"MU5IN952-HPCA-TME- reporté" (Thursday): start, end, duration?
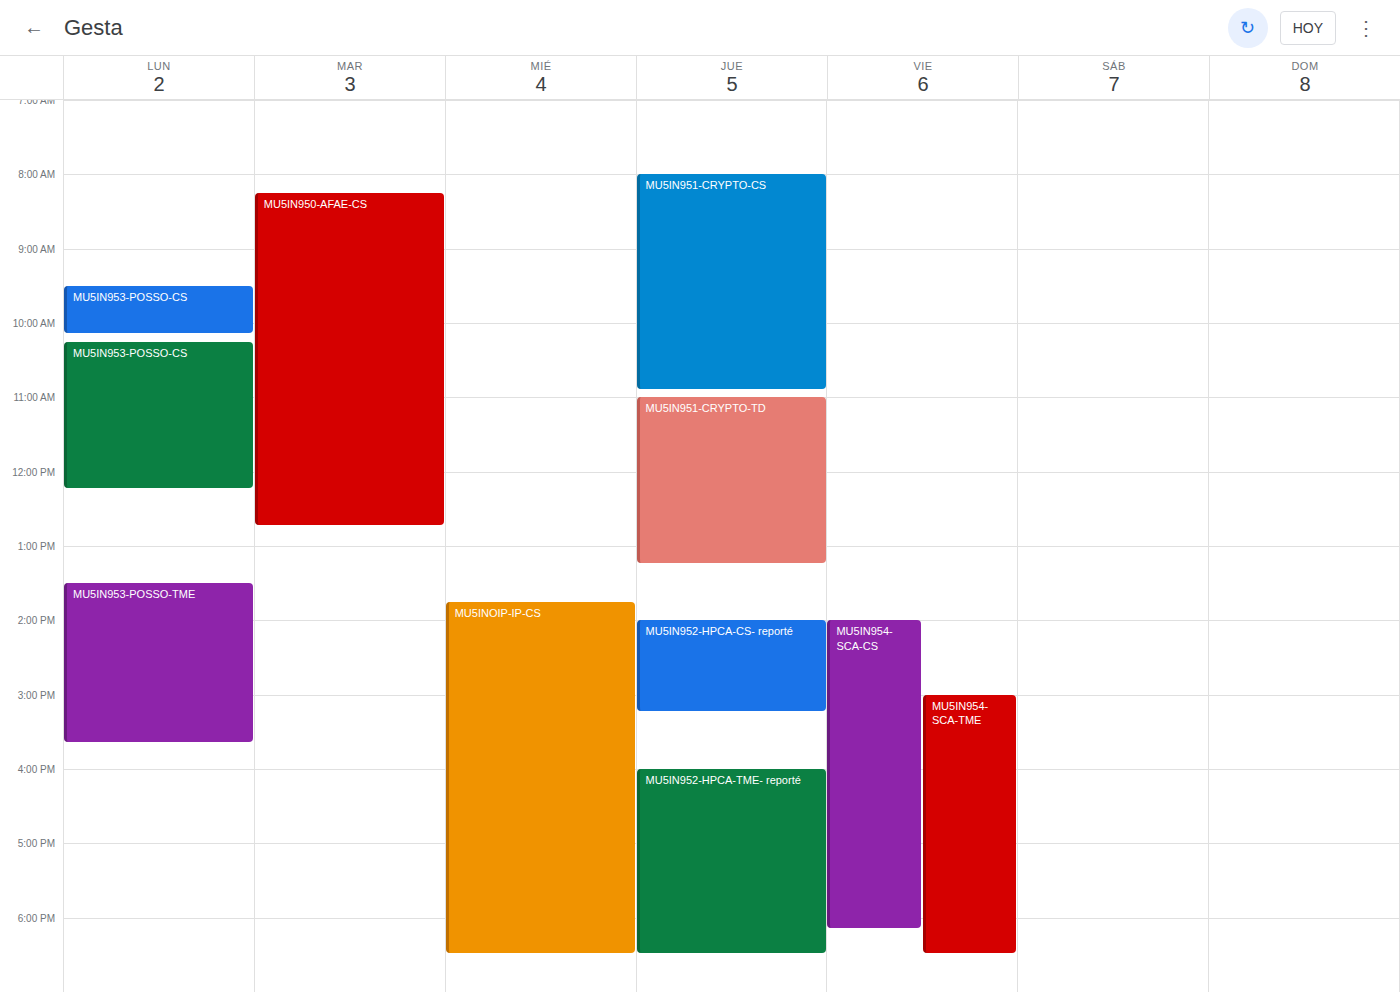
16:00 to 18:30, 2 hours 30 minutes